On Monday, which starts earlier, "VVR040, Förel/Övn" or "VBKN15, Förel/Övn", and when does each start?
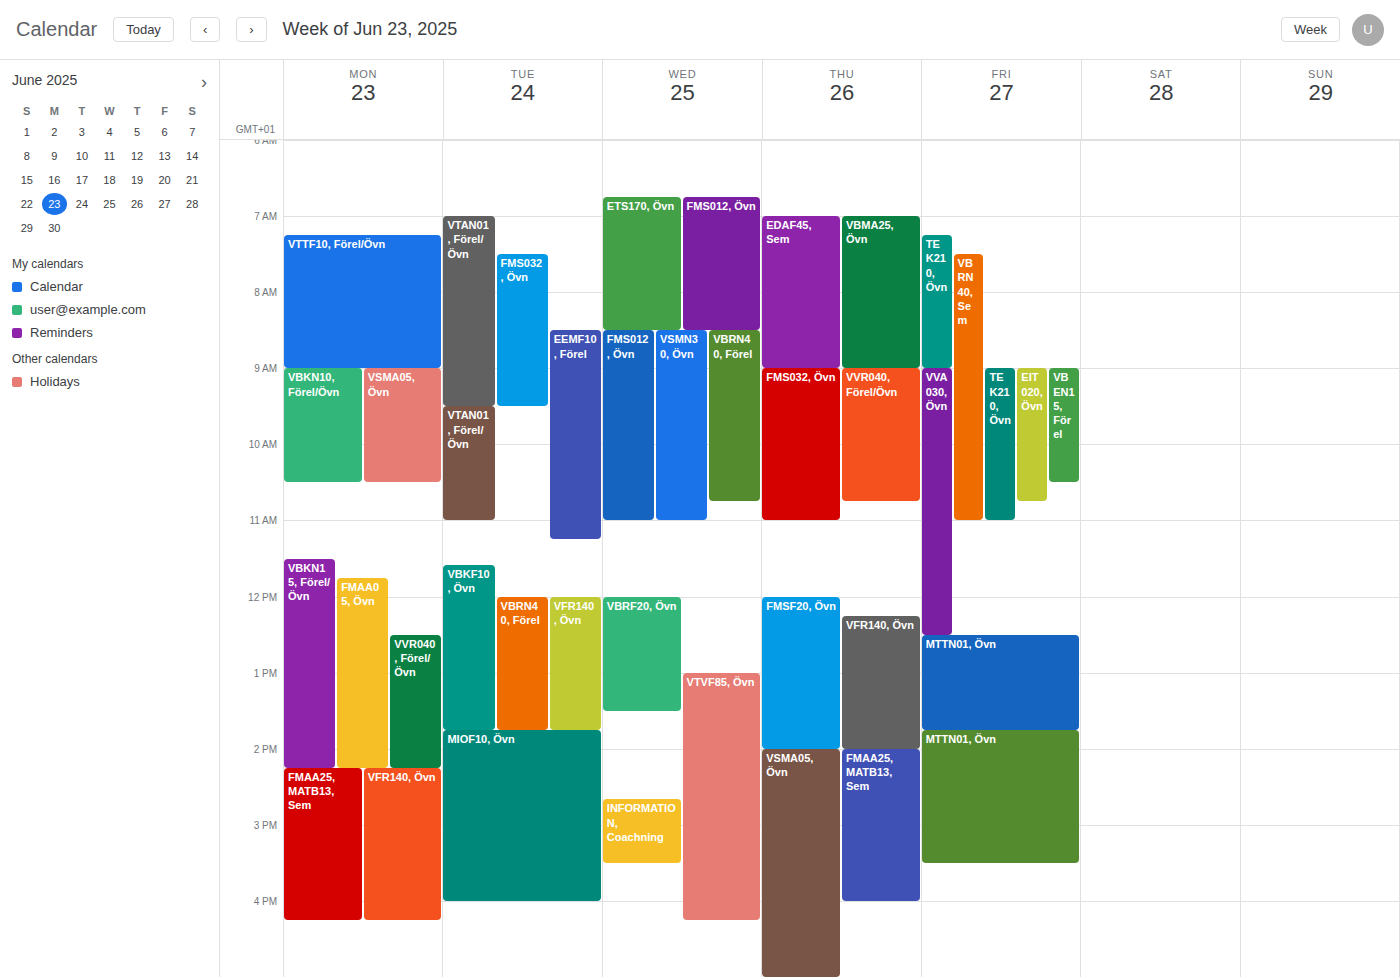
"VBKN15, Förel/Övn" 11:30 AM; "VVR040, Förel/Övn" 12:30 PM.